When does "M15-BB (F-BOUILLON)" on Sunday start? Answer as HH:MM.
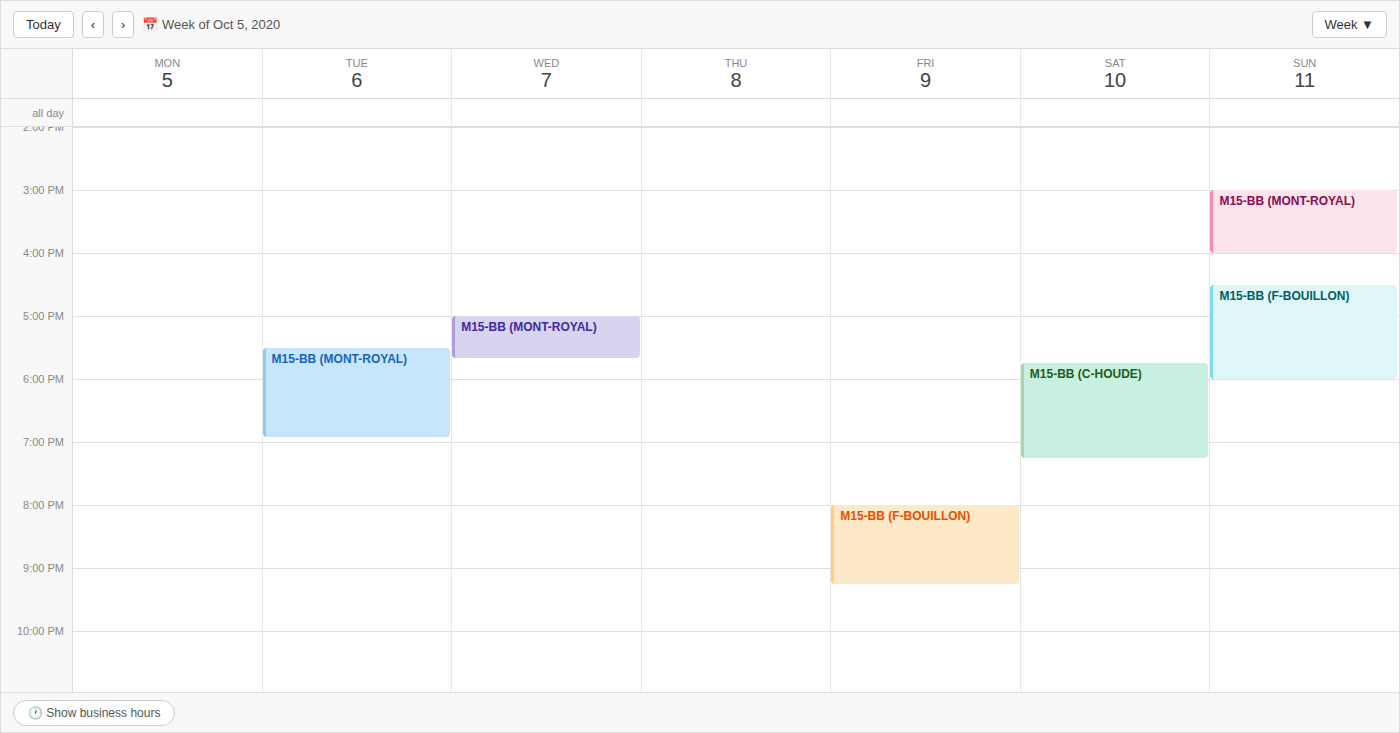
16:30